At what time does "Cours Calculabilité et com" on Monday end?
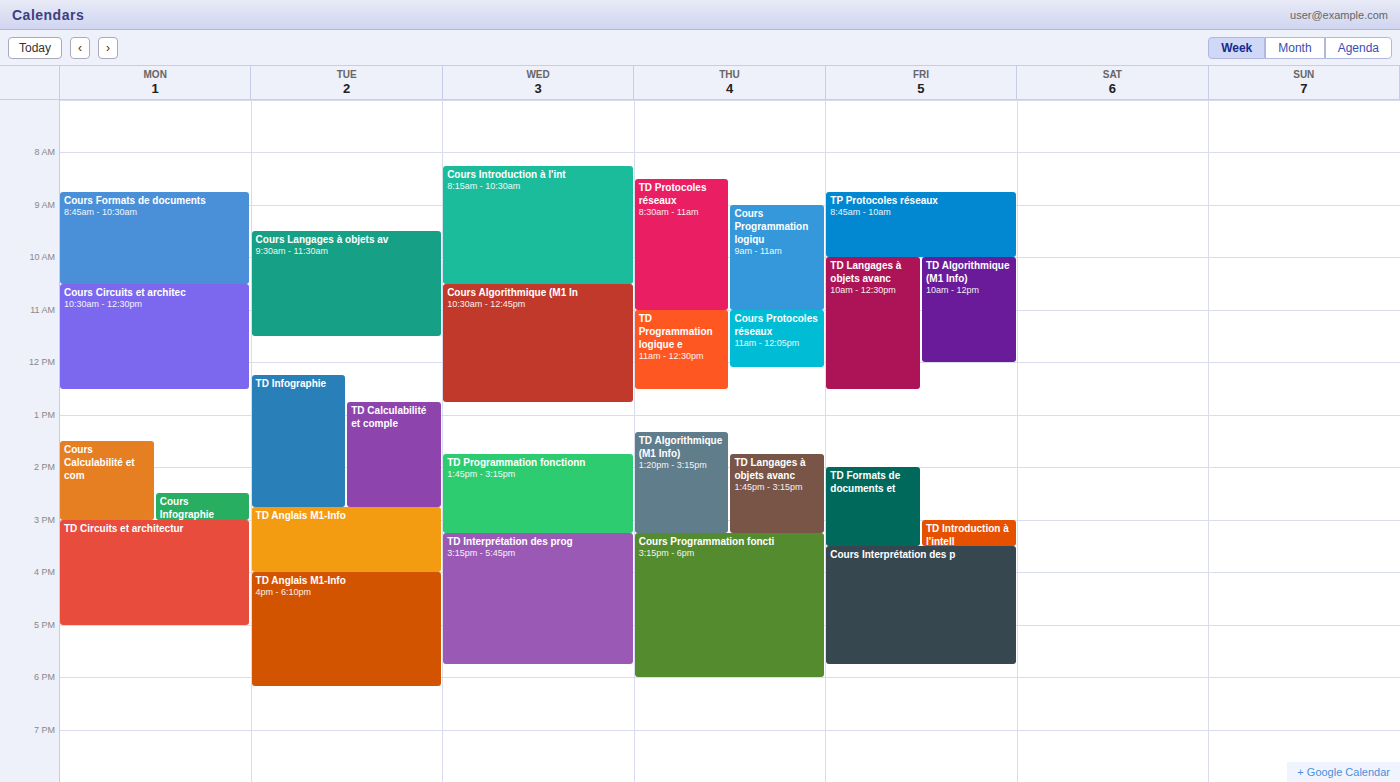
3:00 PM